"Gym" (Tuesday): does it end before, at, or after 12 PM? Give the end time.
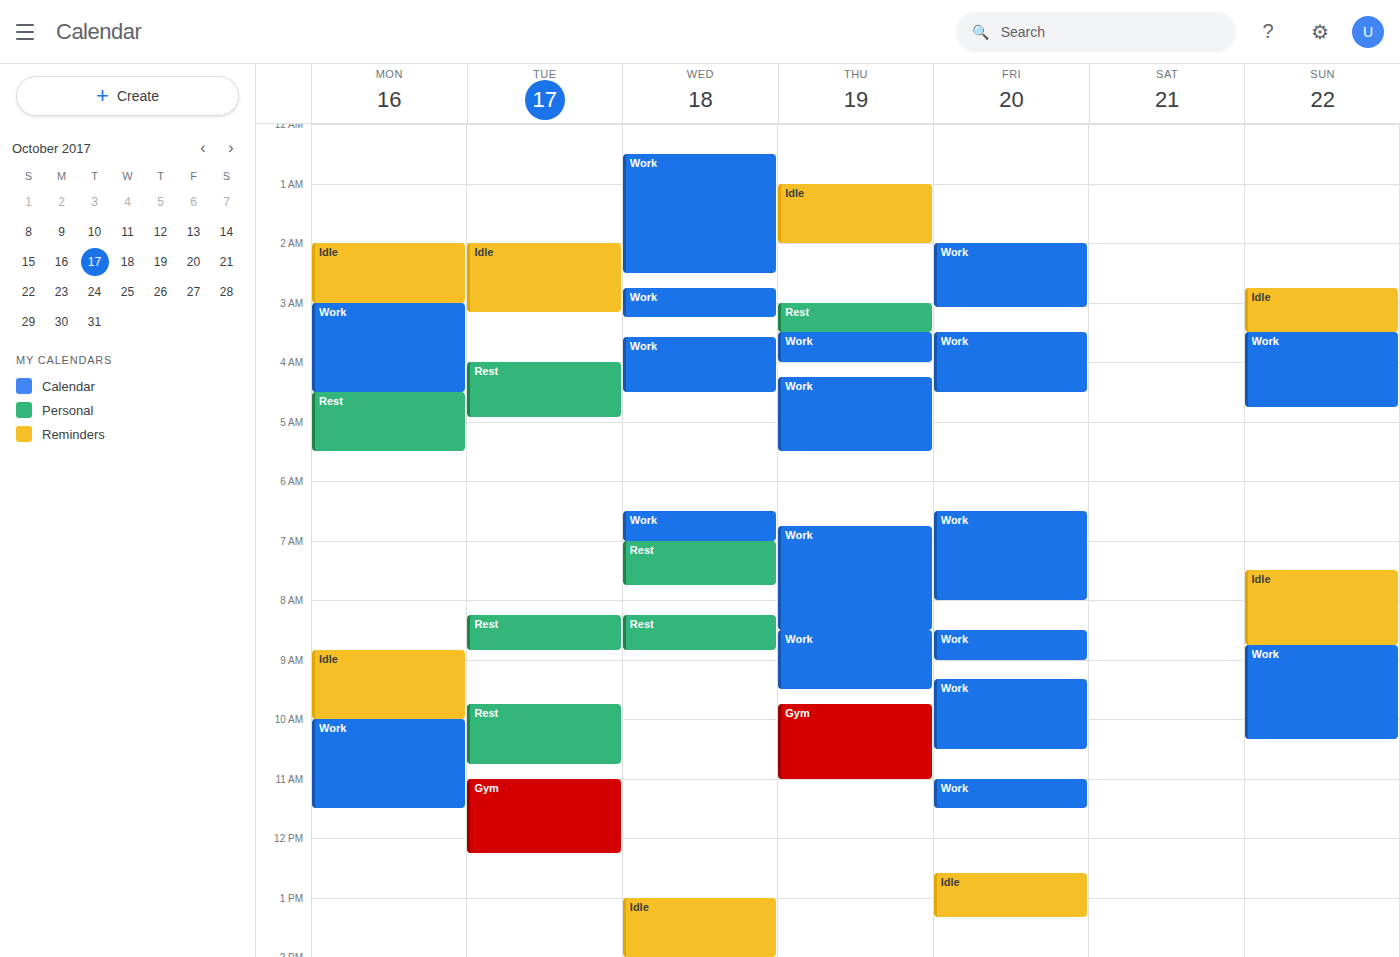
12:15 PM -- after 12 PM, 15 minutes below the 12 PM line.